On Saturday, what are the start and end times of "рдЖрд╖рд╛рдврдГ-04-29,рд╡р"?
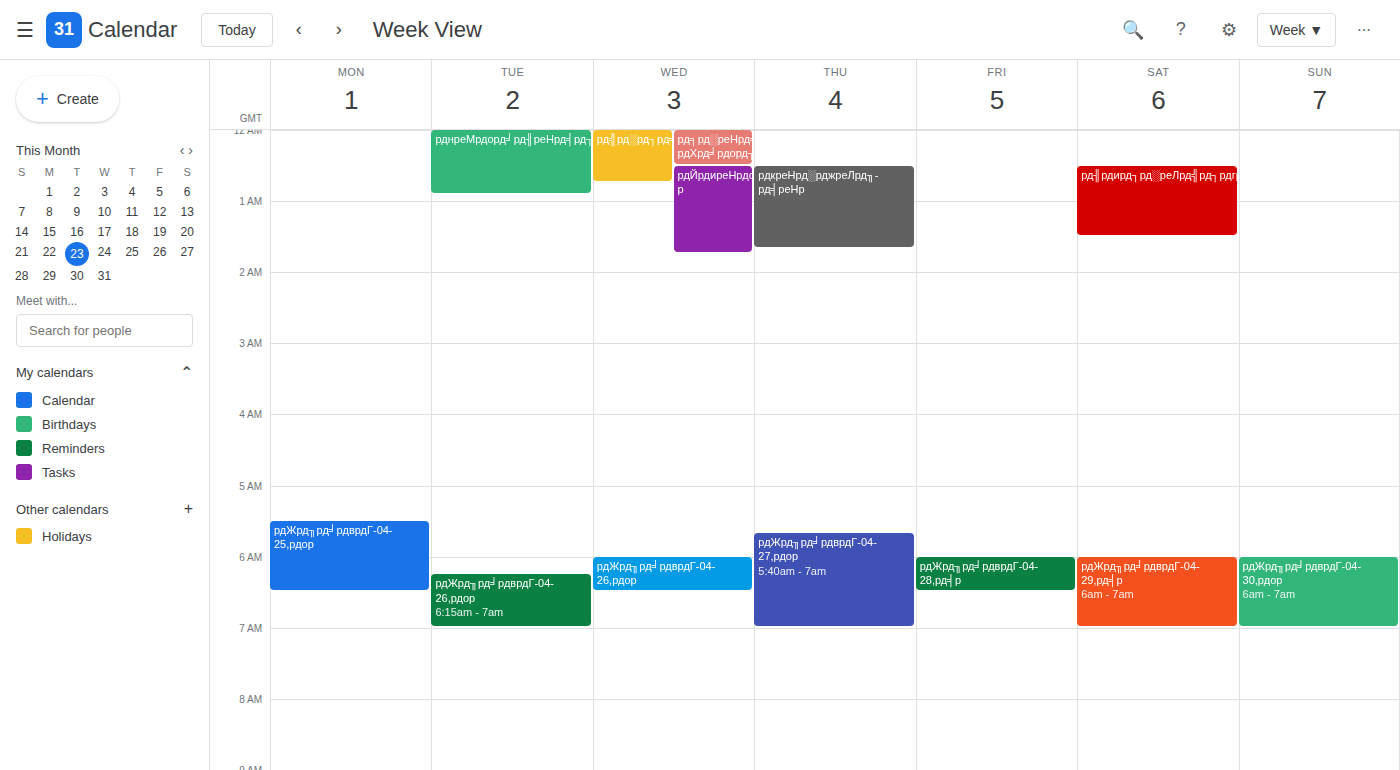
6:00 AM to 7:00 AM